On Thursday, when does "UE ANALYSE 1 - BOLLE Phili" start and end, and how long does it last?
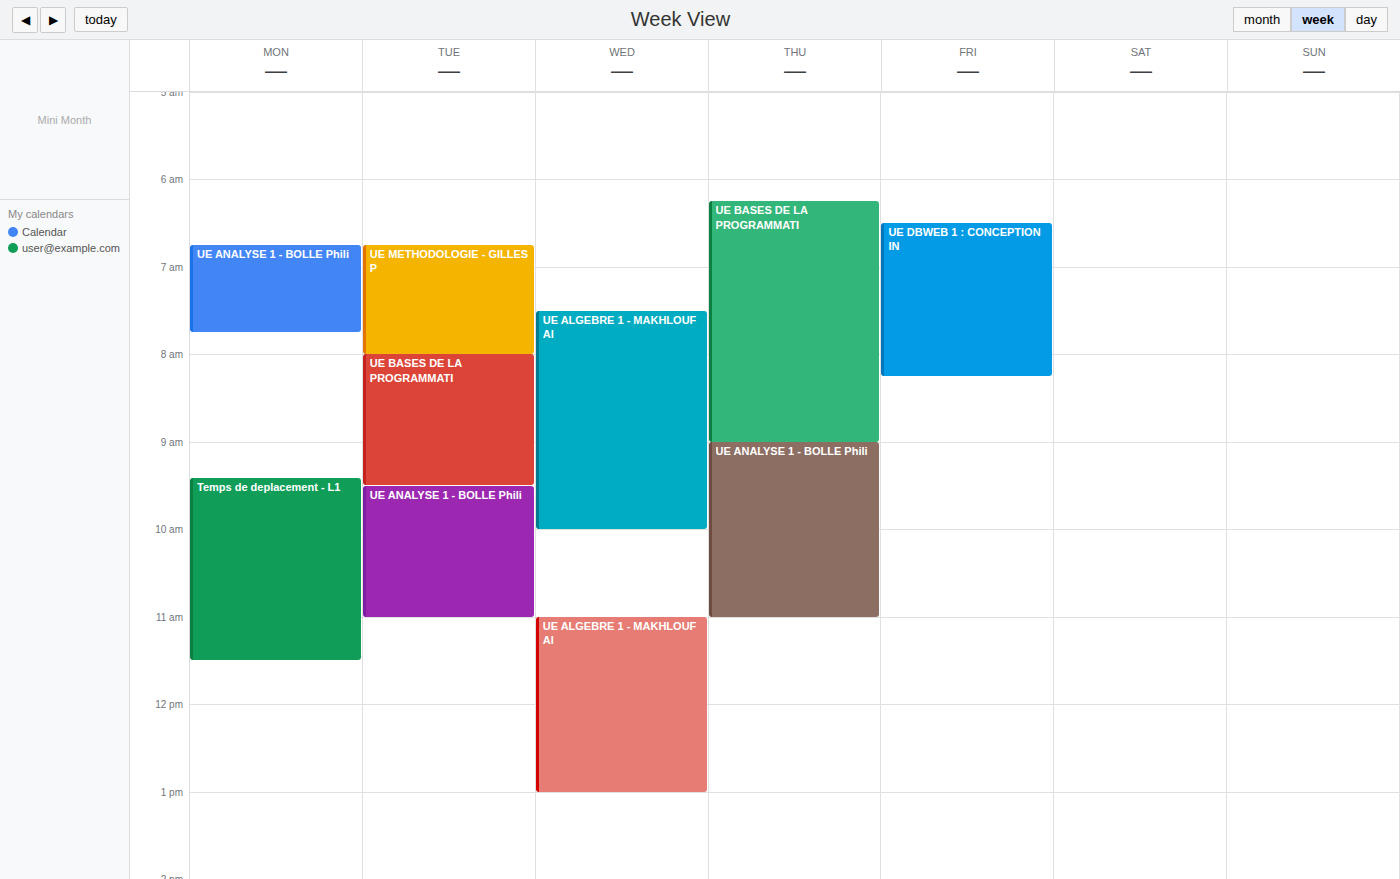
9:00 AM to 11:00 AM, 2 hours